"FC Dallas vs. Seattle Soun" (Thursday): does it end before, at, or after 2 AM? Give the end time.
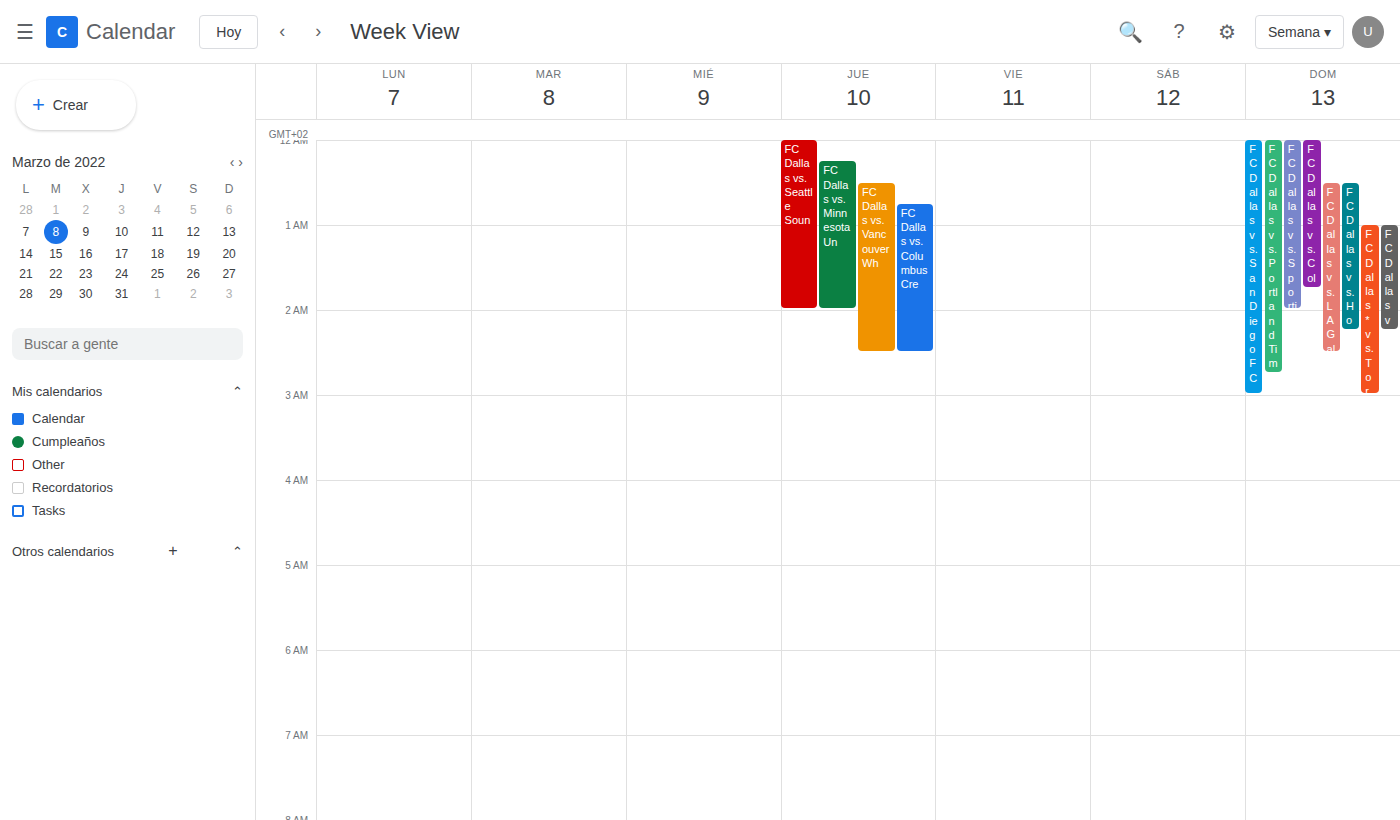
2:00 AM -- exactly at 2 AM, on the 2 AM line.